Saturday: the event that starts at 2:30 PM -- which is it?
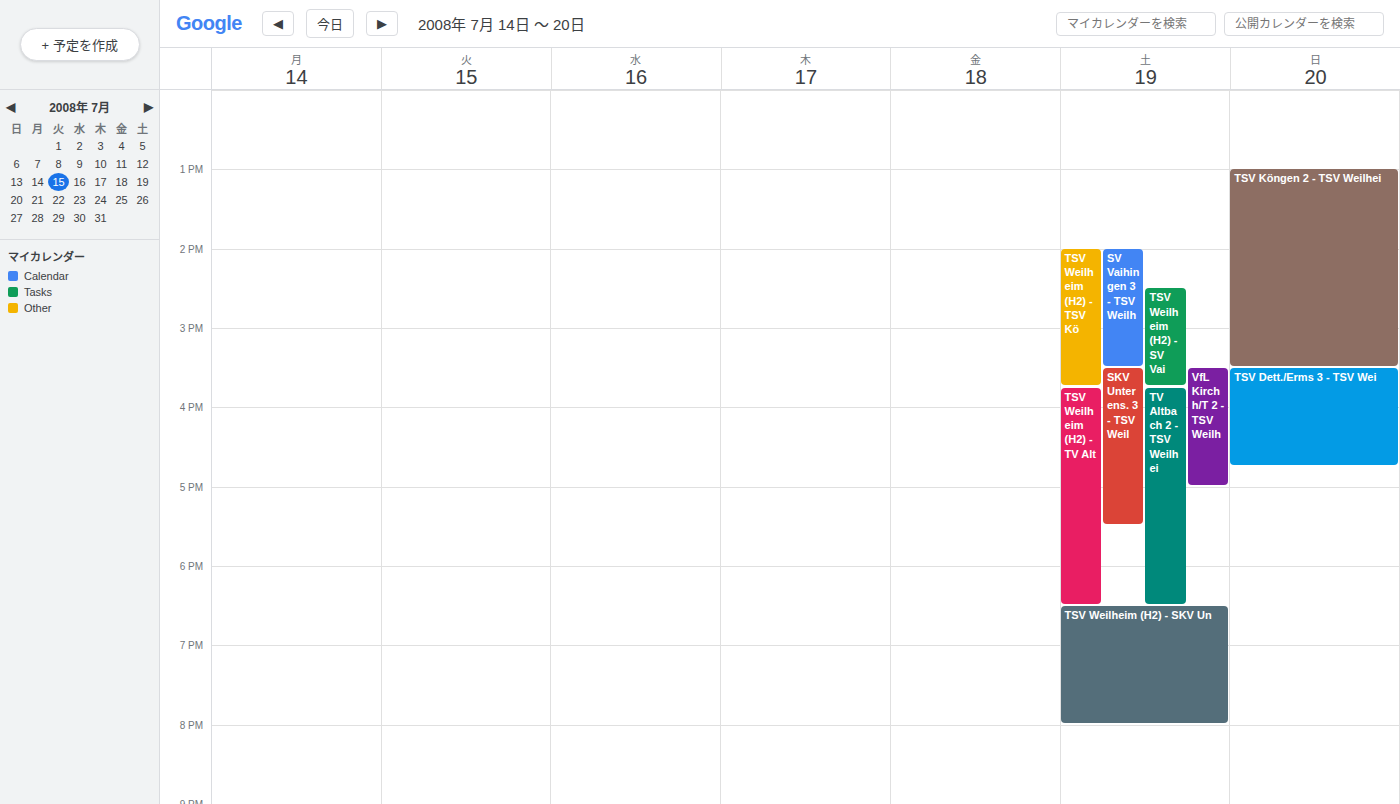
"TSV Weilheim (H2) - SV Vai"